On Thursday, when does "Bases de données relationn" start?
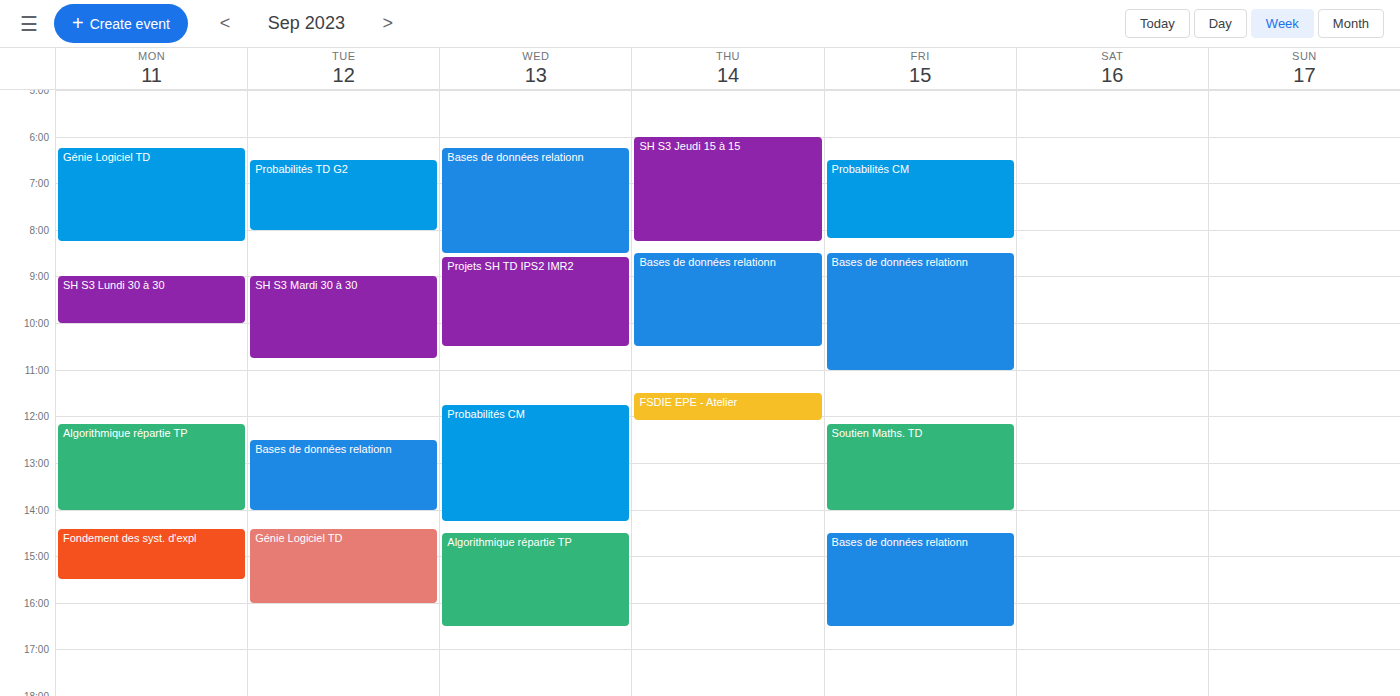
8:30 AM